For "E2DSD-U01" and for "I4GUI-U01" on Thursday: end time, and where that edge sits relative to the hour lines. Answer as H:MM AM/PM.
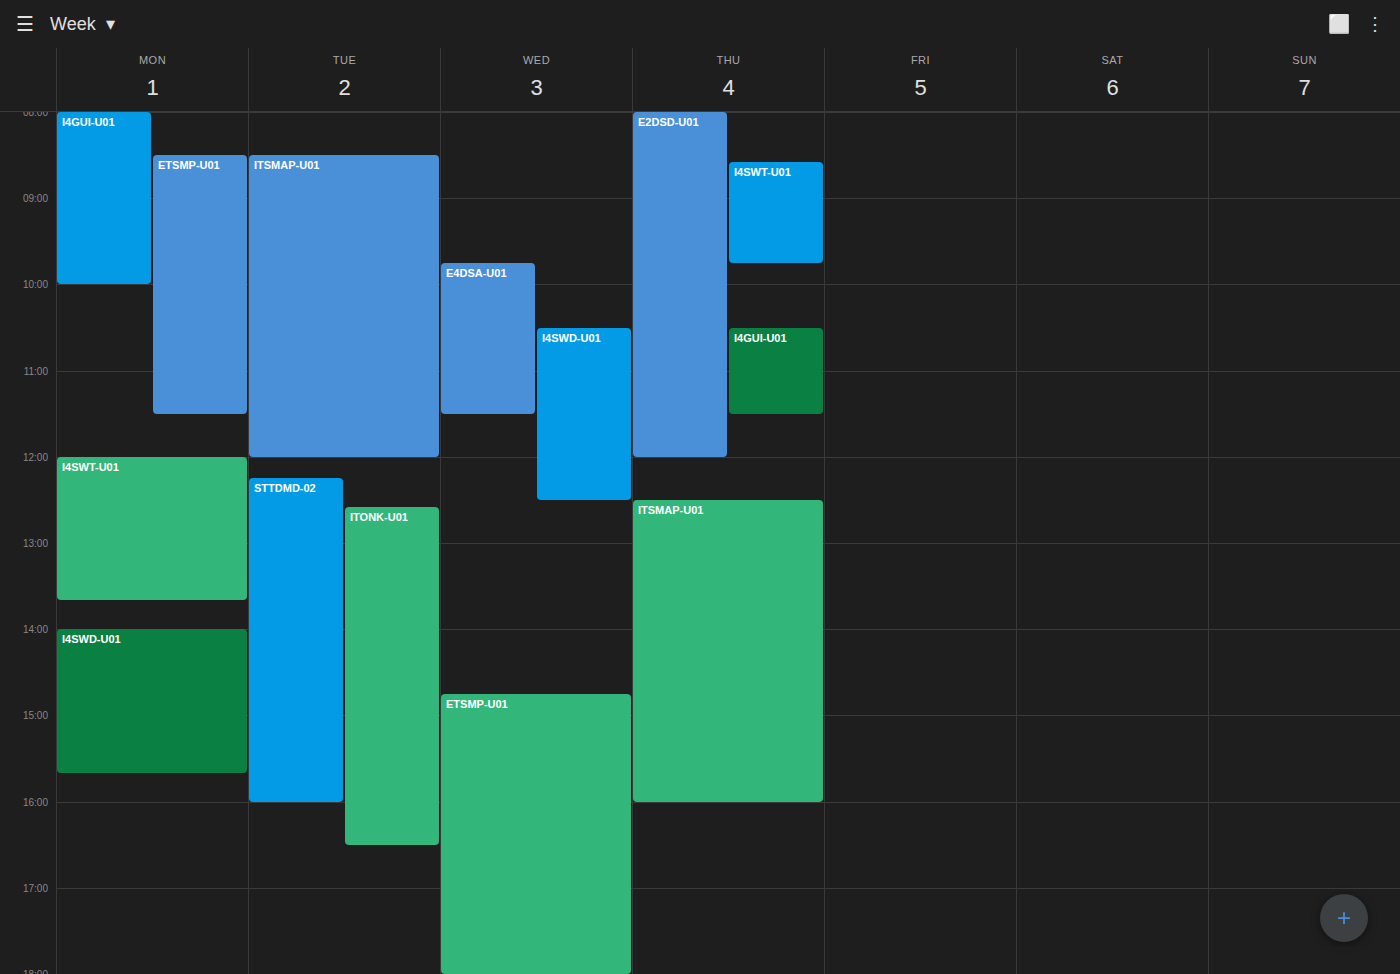
"E2DSD-U01": 12:00 PM, exactly on the 12 PM line. "I4GUI-U01": 11:30 AM, halfway between the 11 AM and 12 PM lines.